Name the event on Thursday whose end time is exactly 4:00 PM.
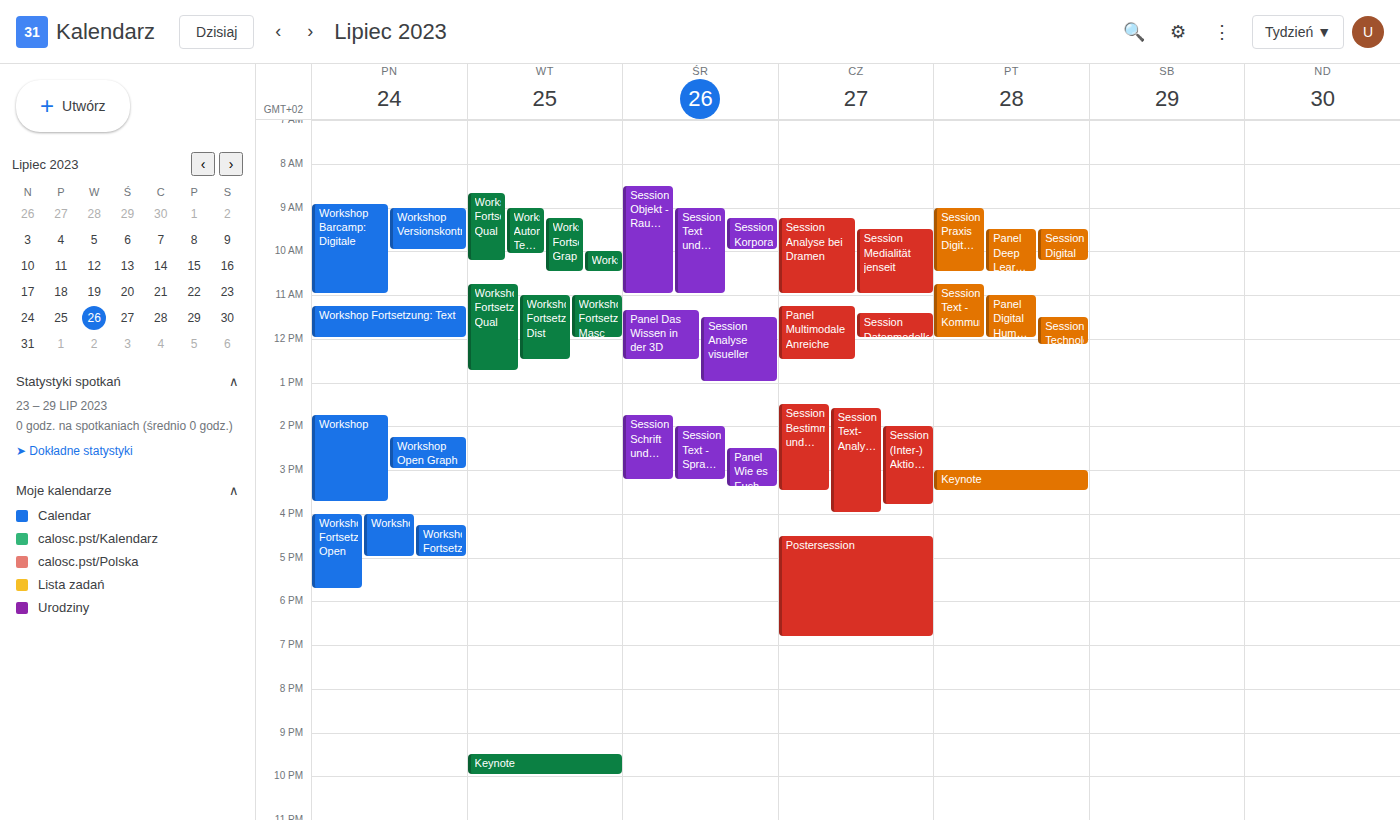
"Session Text-Analyse: Auto"